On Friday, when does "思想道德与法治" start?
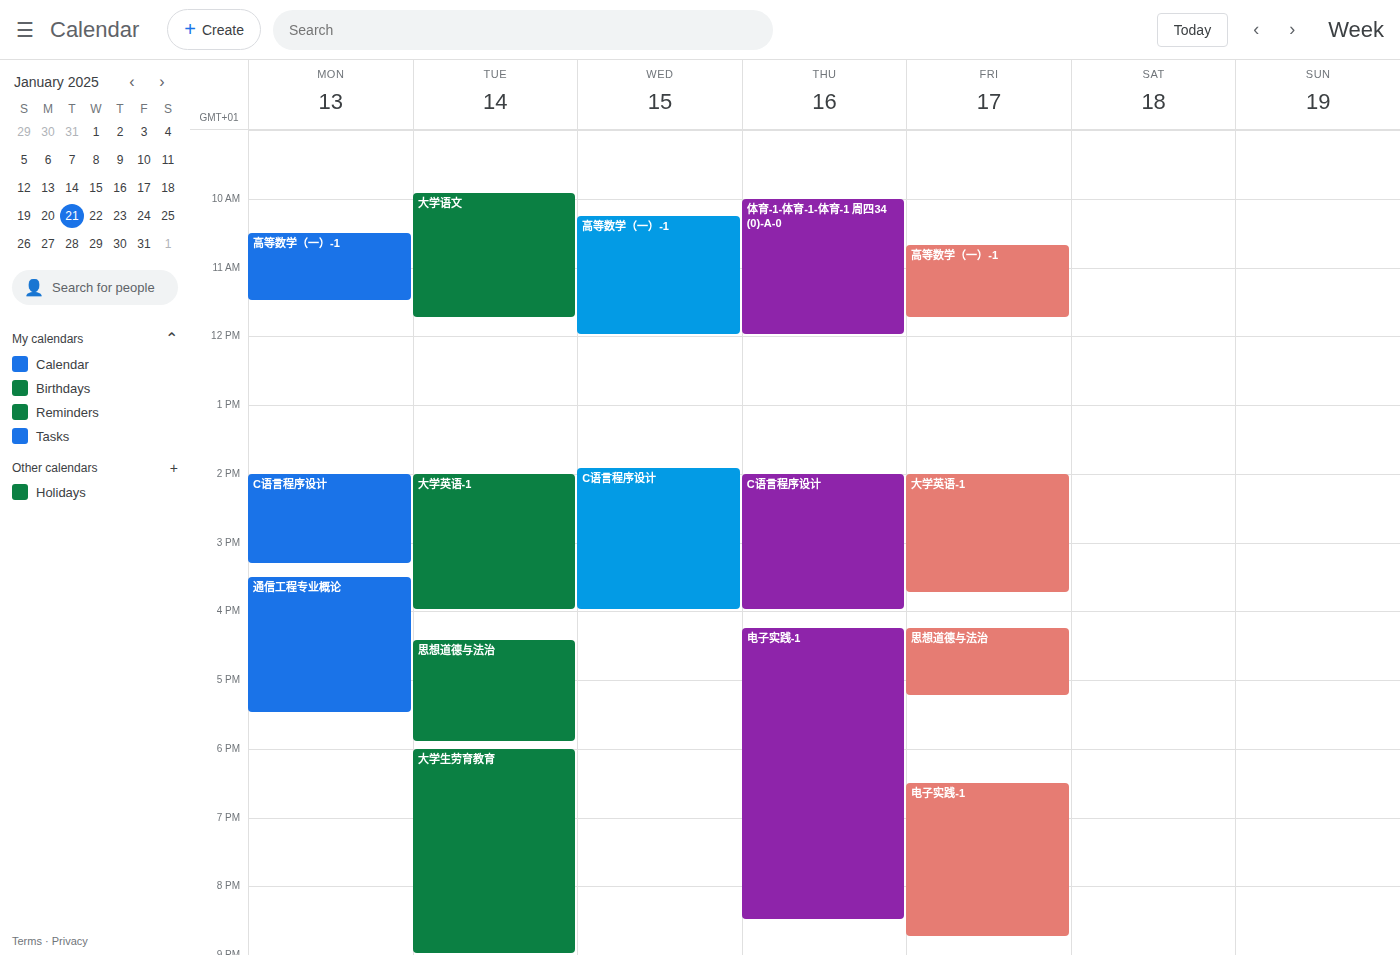
4:15 PM